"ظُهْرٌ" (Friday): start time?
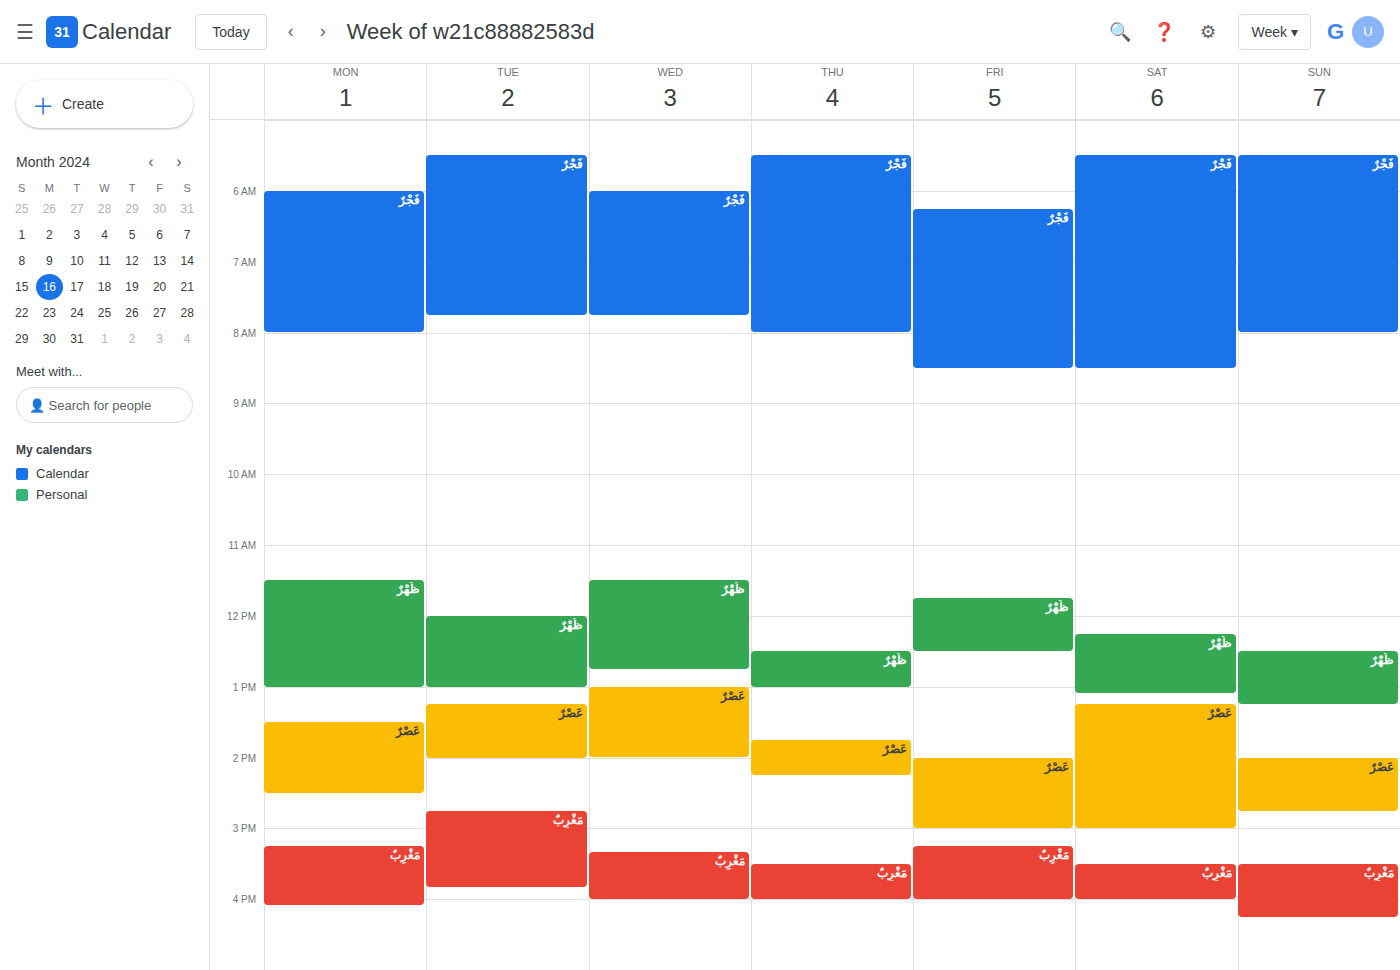
11:45 AM